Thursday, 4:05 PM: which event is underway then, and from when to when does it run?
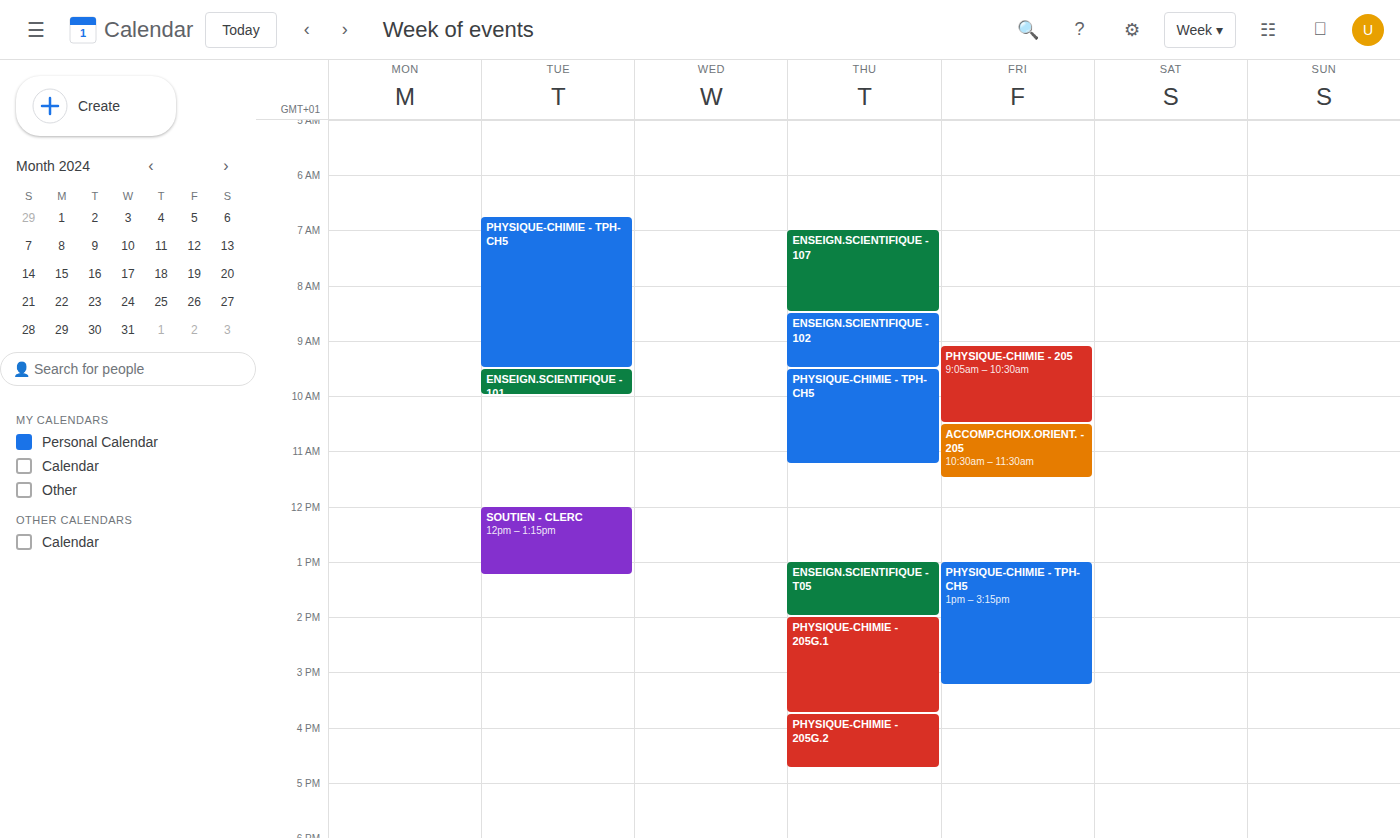
"PHYSIQUE-CHIMIE - 205G.2", 3:45 PM to 4:45 PM